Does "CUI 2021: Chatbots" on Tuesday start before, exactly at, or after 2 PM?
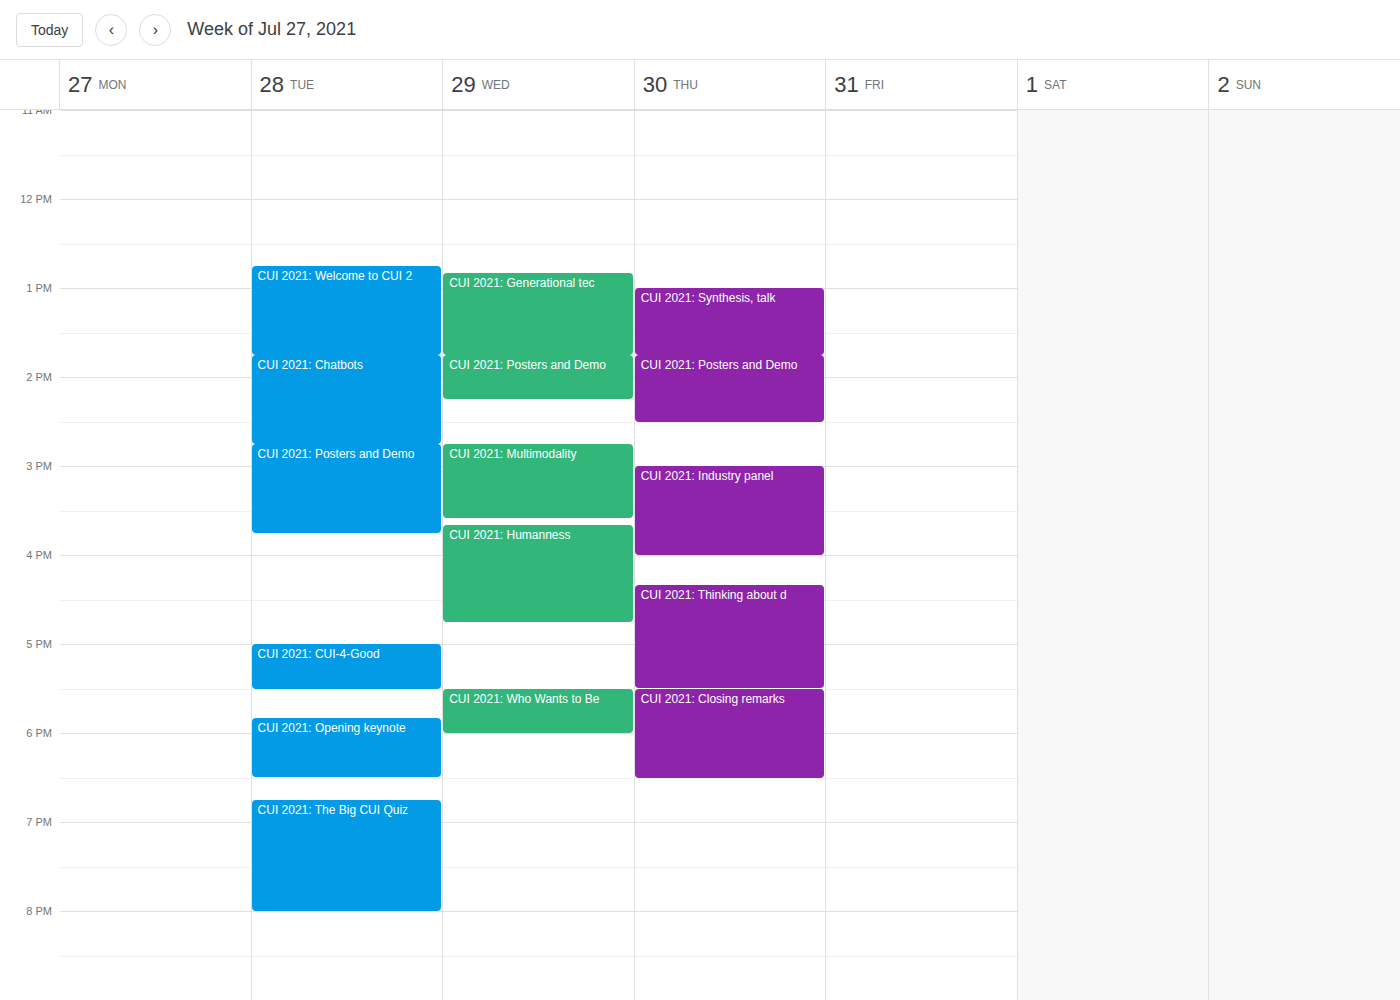
1:45 PM -- before 2 PM, 15 minutes above the 2 PM line.